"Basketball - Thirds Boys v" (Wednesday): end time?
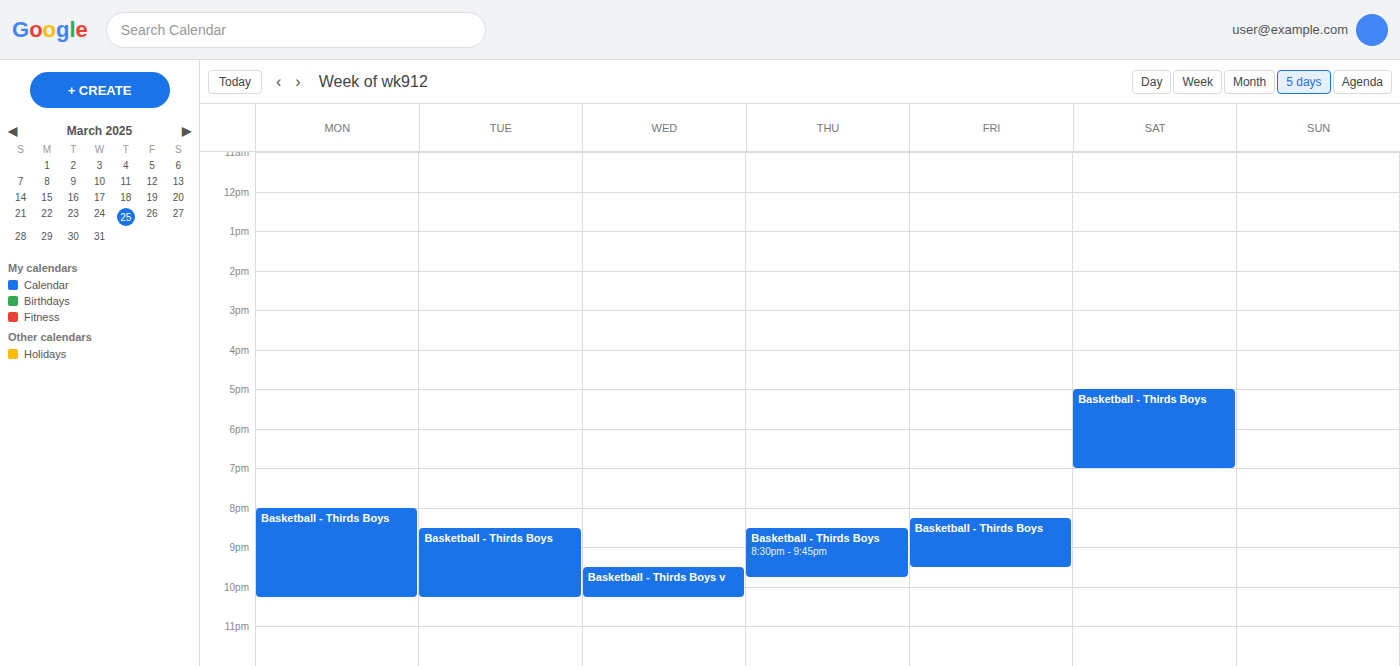
10:15 PM